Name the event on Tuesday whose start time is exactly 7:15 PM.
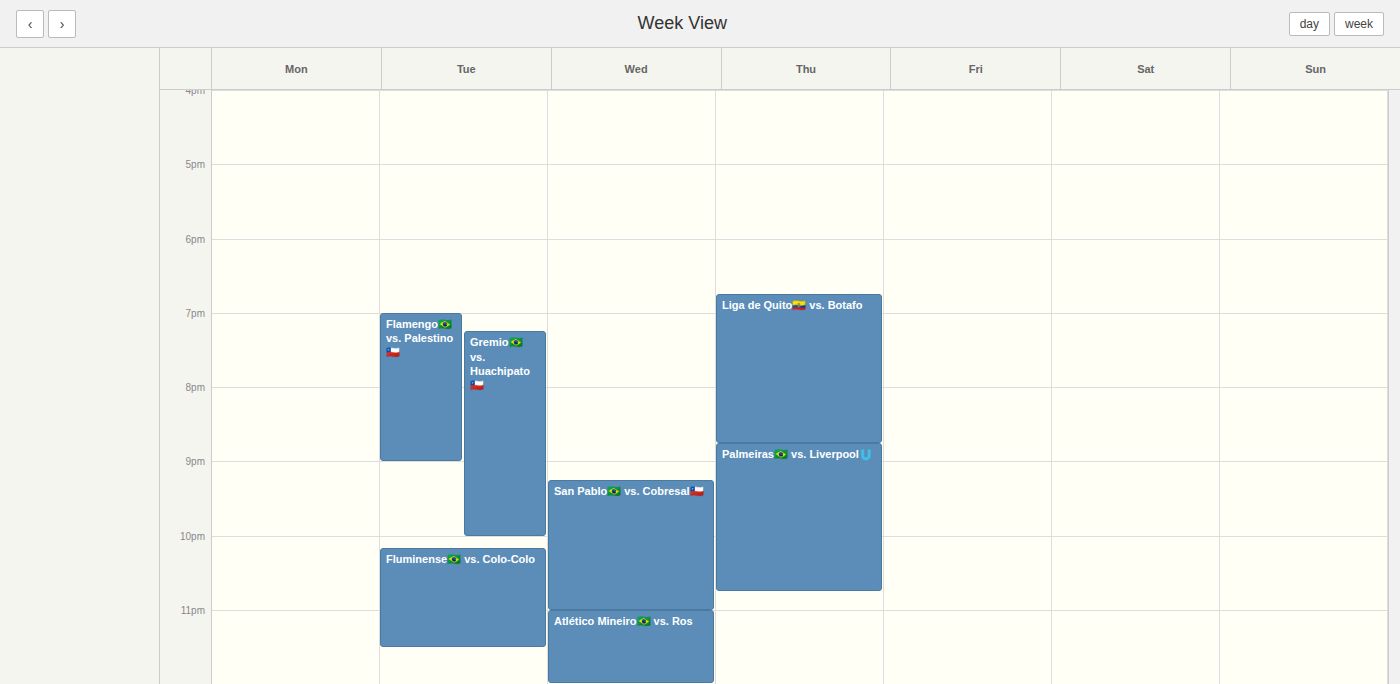
"Gremio🇧🇷 vs. Huachipato🇨🇱"